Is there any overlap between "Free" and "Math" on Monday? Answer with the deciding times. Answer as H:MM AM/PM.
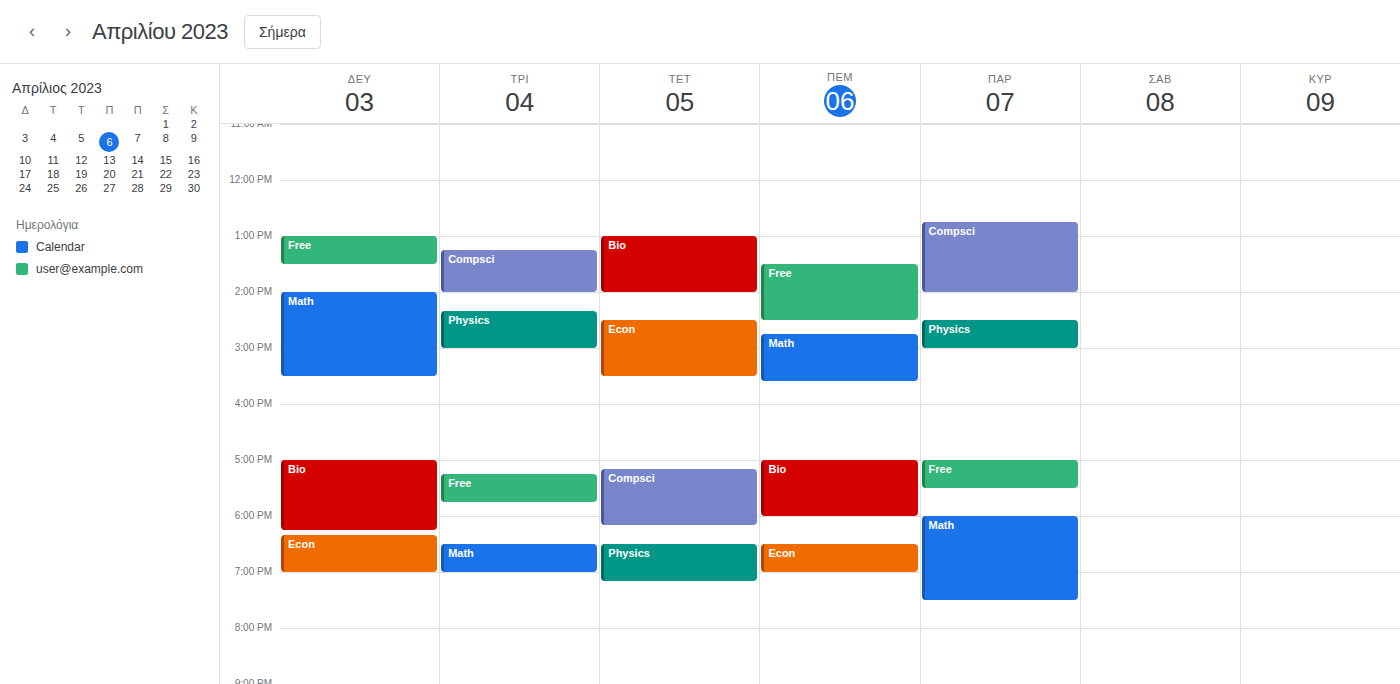
"Free" ends at 1:30 PM and "Math" starts at 2:00 PM -- no overlap.